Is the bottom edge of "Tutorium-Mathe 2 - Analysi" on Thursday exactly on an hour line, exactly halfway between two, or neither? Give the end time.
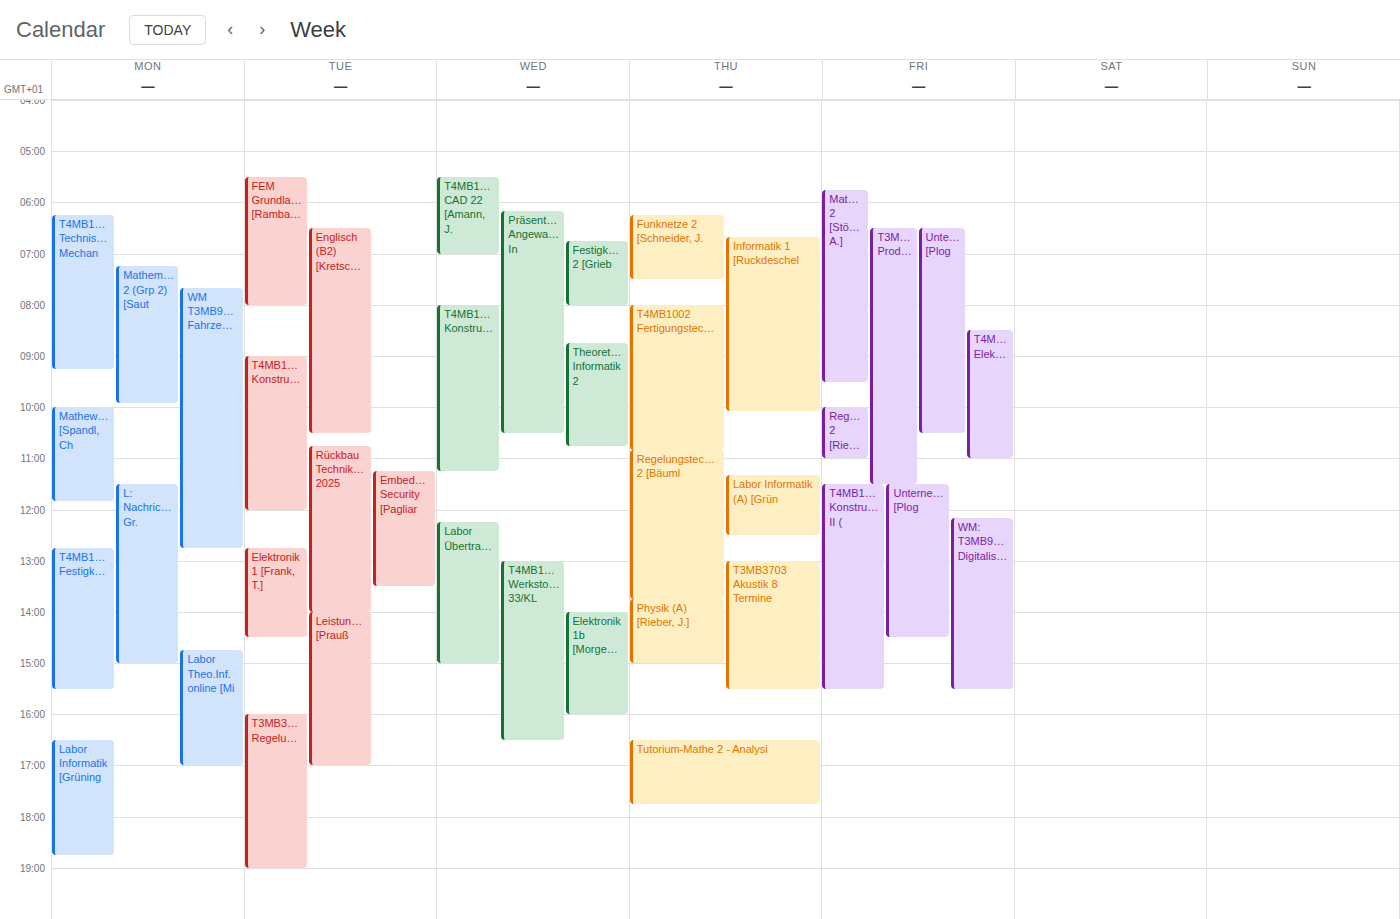
5:45 PM -- neither: three quarters of the way from the 5 PM line to the 6 PM line.